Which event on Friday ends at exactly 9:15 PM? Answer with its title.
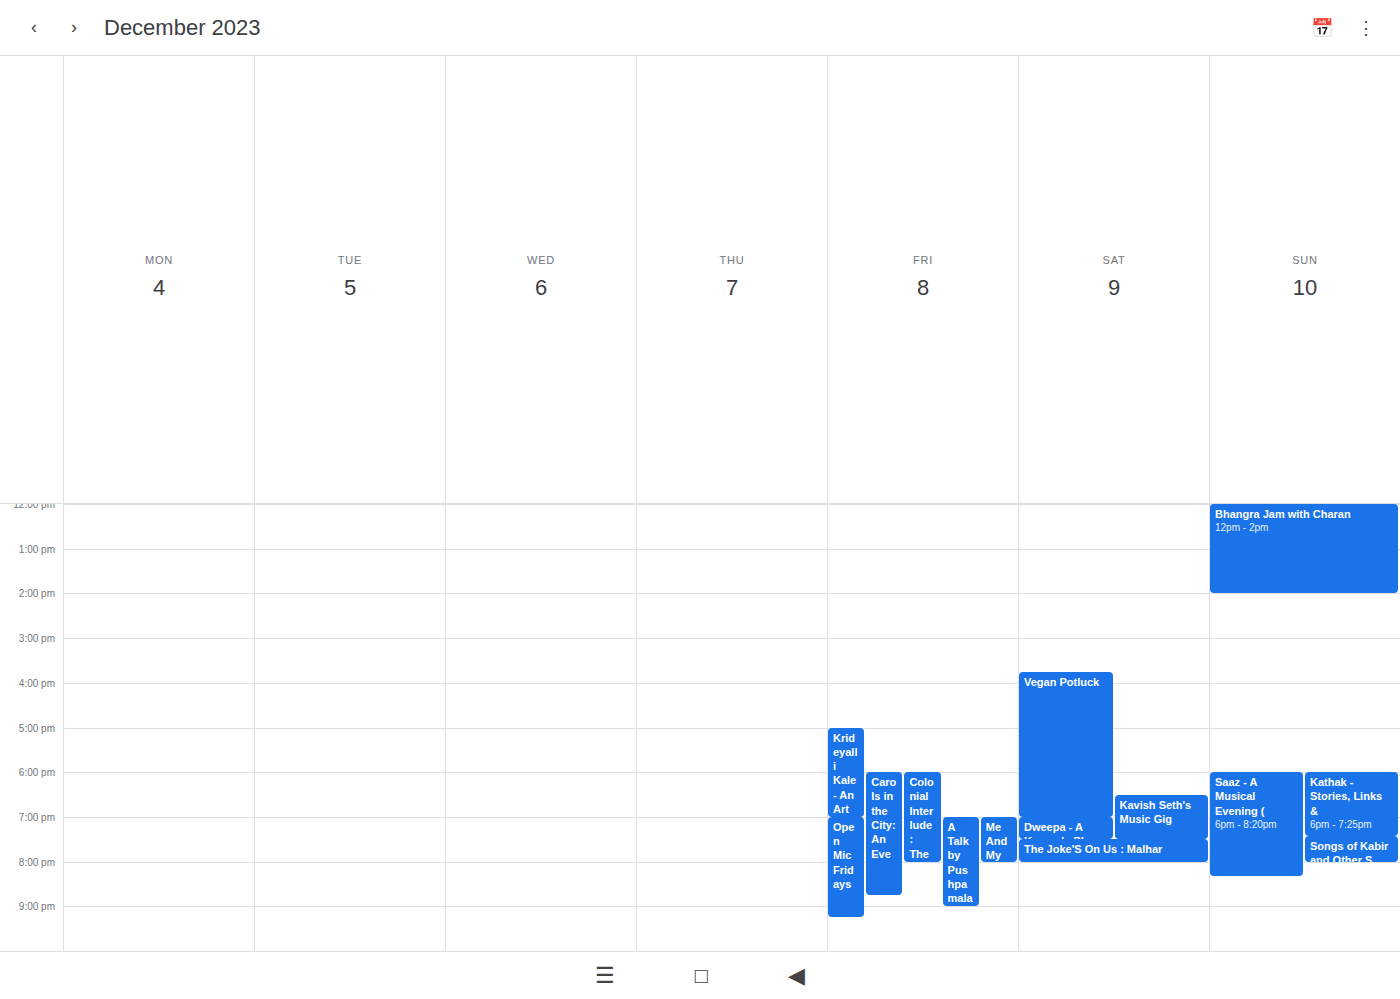
"Open Mic Fridays"